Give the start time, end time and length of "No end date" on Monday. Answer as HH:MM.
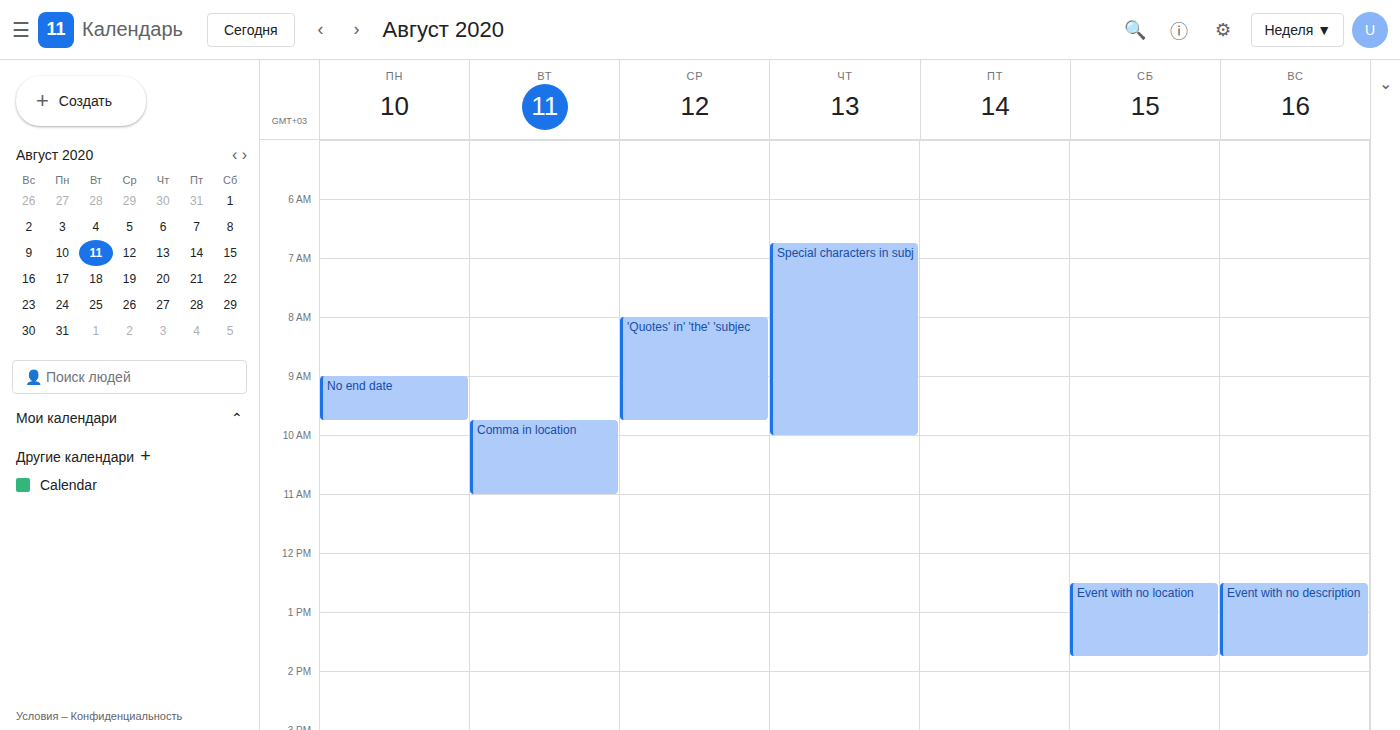
09:00 to 09:45, 45 minutes